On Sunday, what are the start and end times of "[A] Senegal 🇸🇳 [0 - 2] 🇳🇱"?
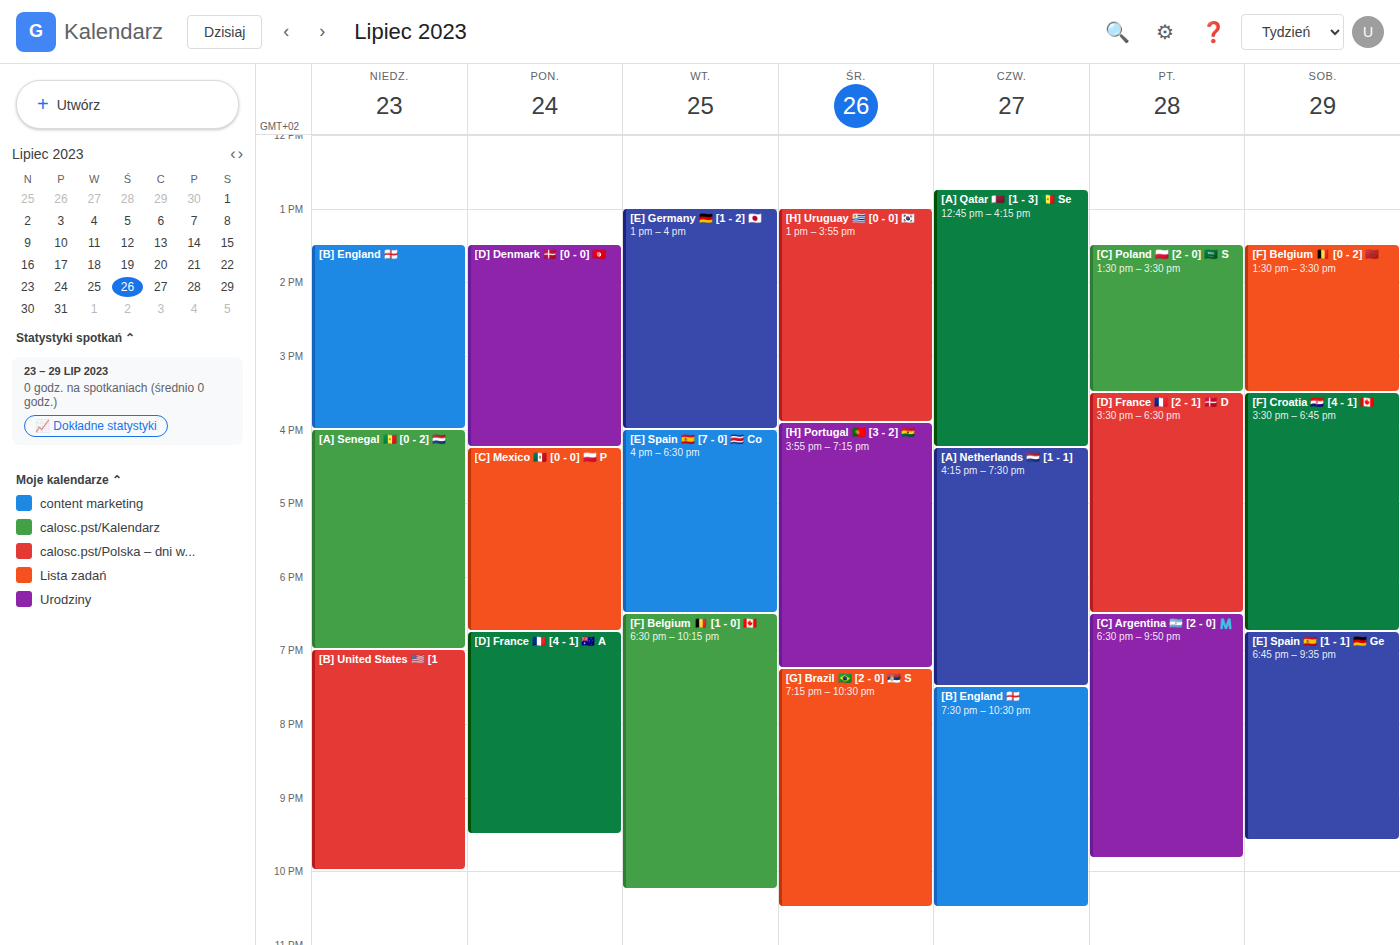
4:00 PM to 7:00 PM